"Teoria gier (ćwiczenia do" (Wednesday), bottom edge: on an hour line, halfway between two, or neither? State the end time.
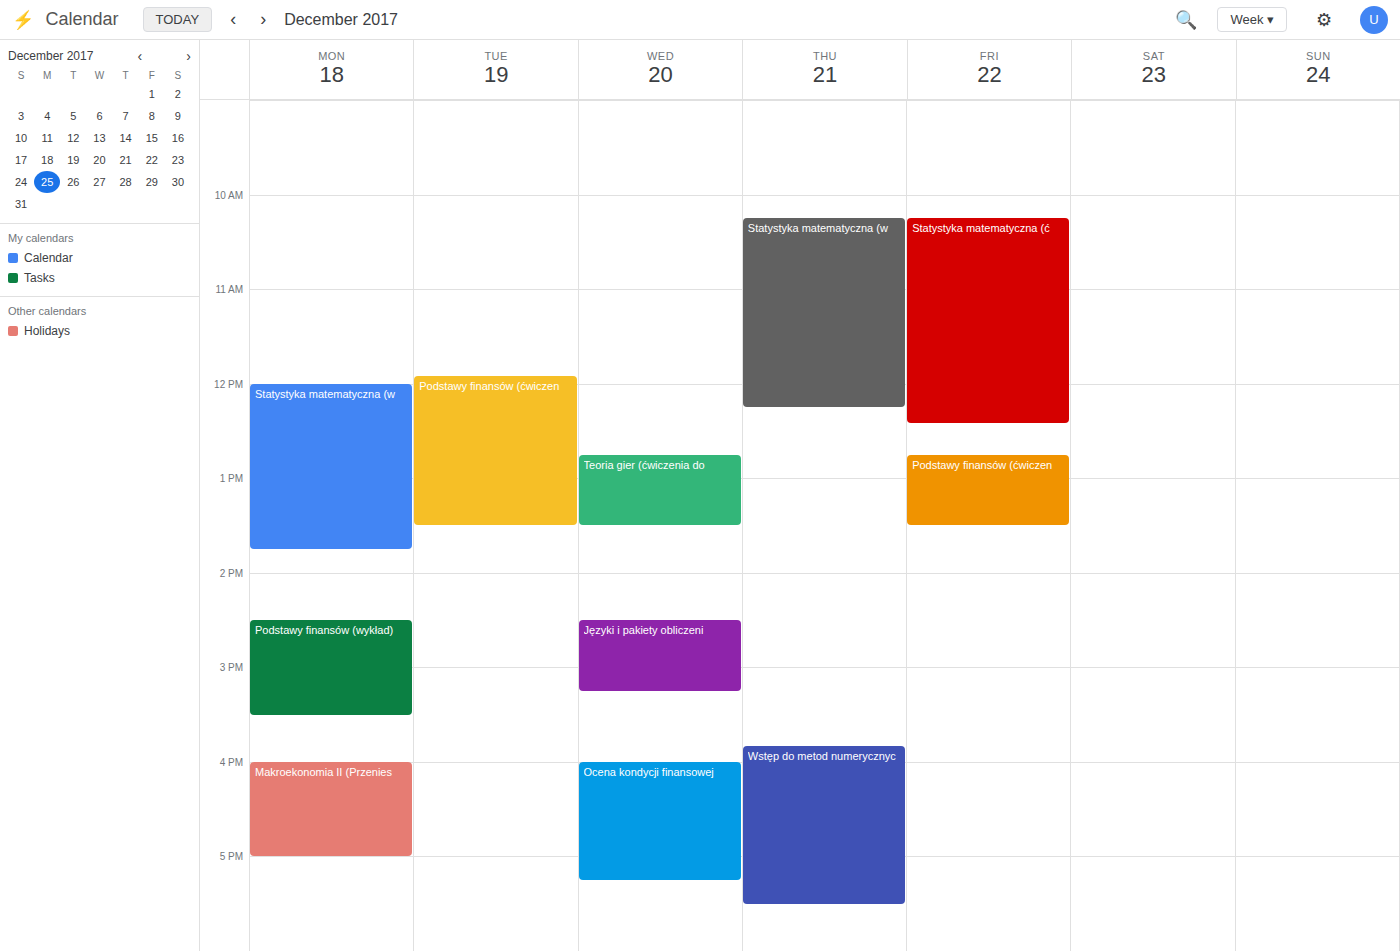
1:30 PM -- halfway between the 1 PM and 2 PM lines.